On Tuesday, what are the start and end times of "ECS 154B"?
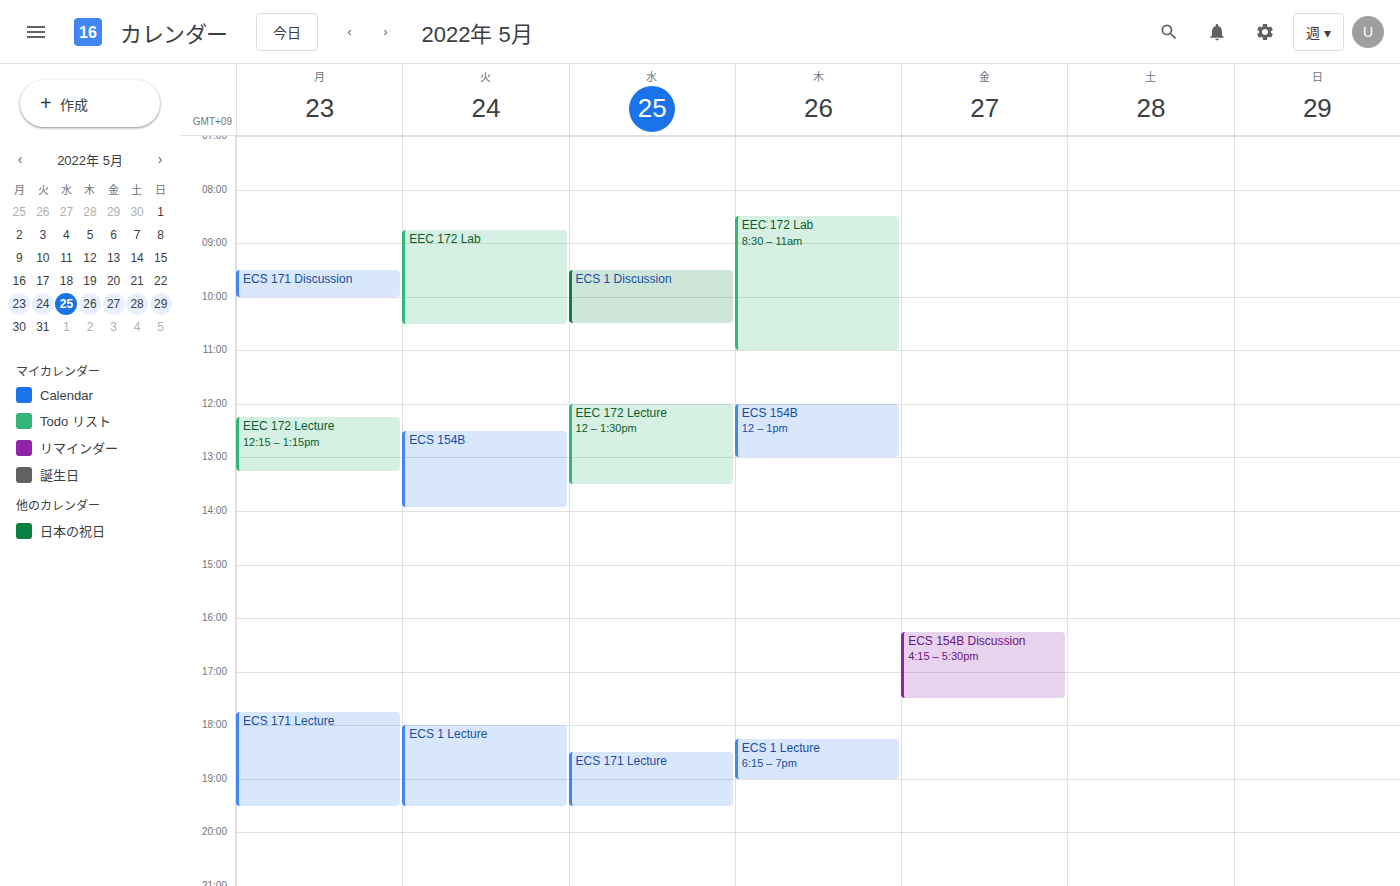
12:30 to 13:55